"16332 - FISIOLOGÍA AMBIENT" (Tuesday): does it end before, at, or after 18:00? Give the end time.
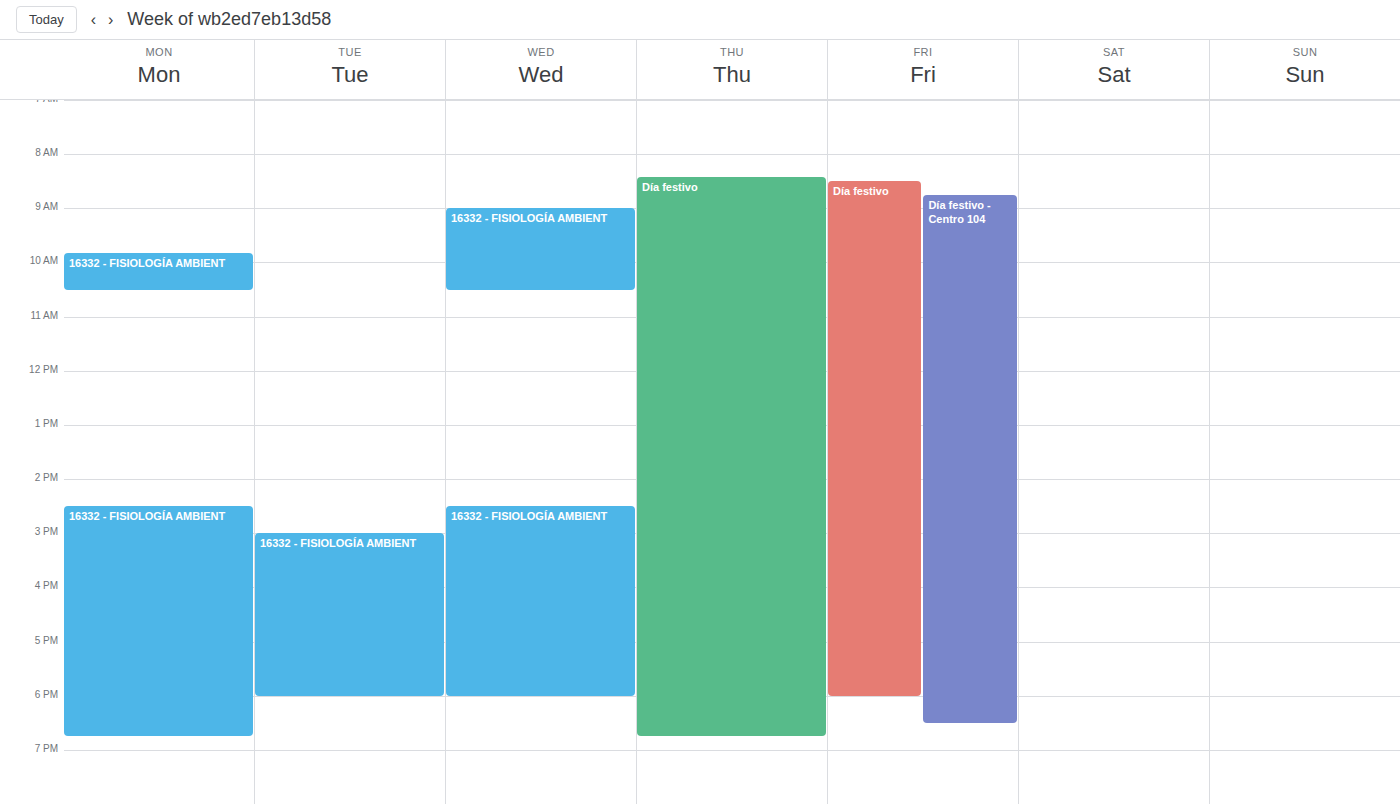
18:00 -- exactly at 18:00, on the 18:00 line.